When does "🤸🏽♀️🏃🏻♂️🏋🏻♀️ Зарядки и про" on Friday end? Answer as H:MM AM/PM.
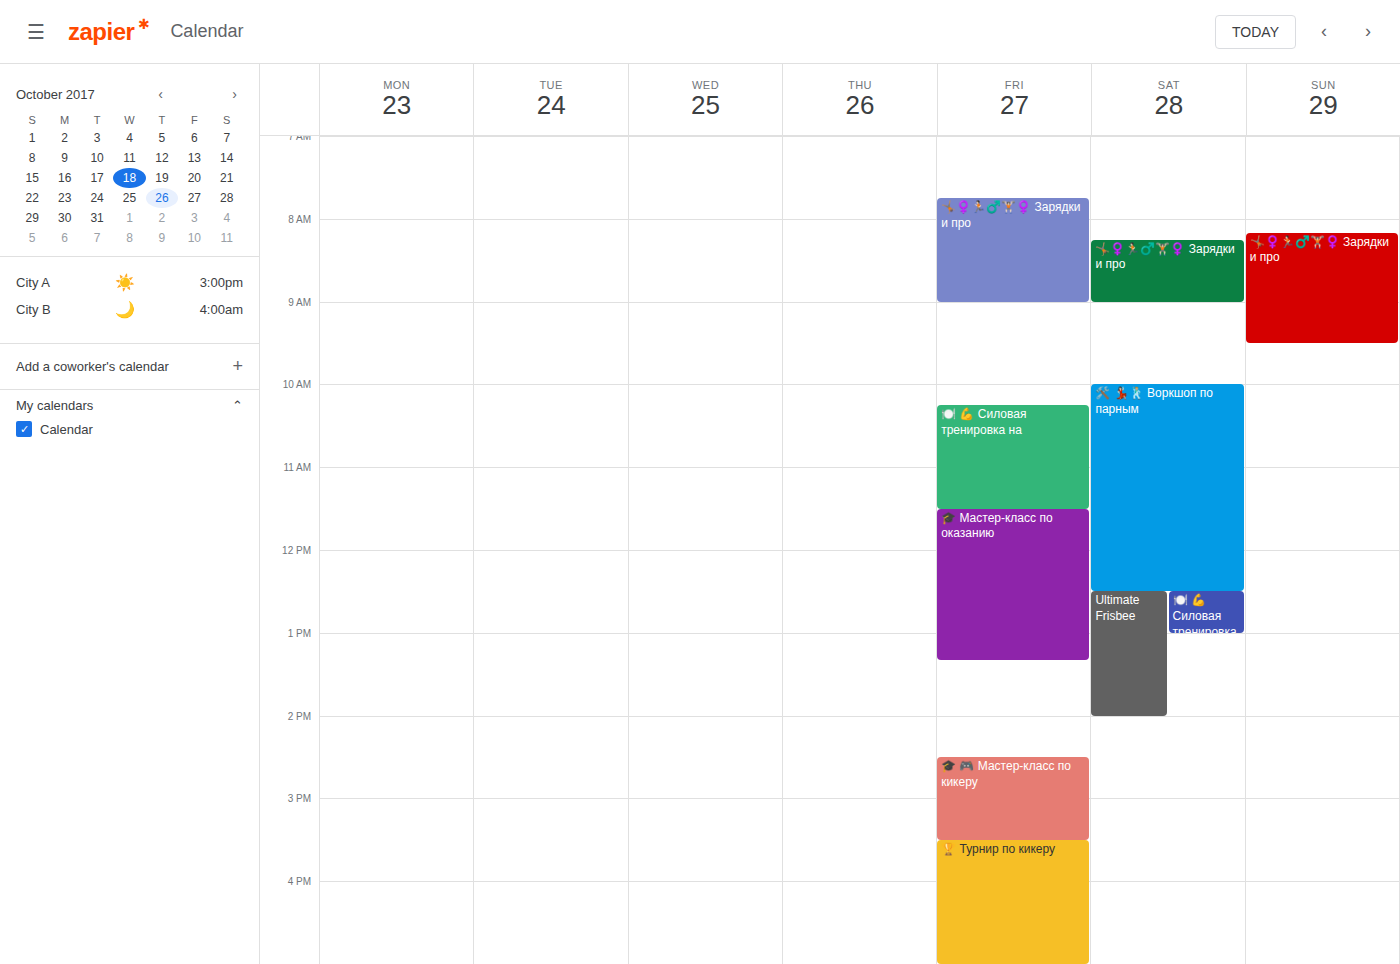
9:00 AM